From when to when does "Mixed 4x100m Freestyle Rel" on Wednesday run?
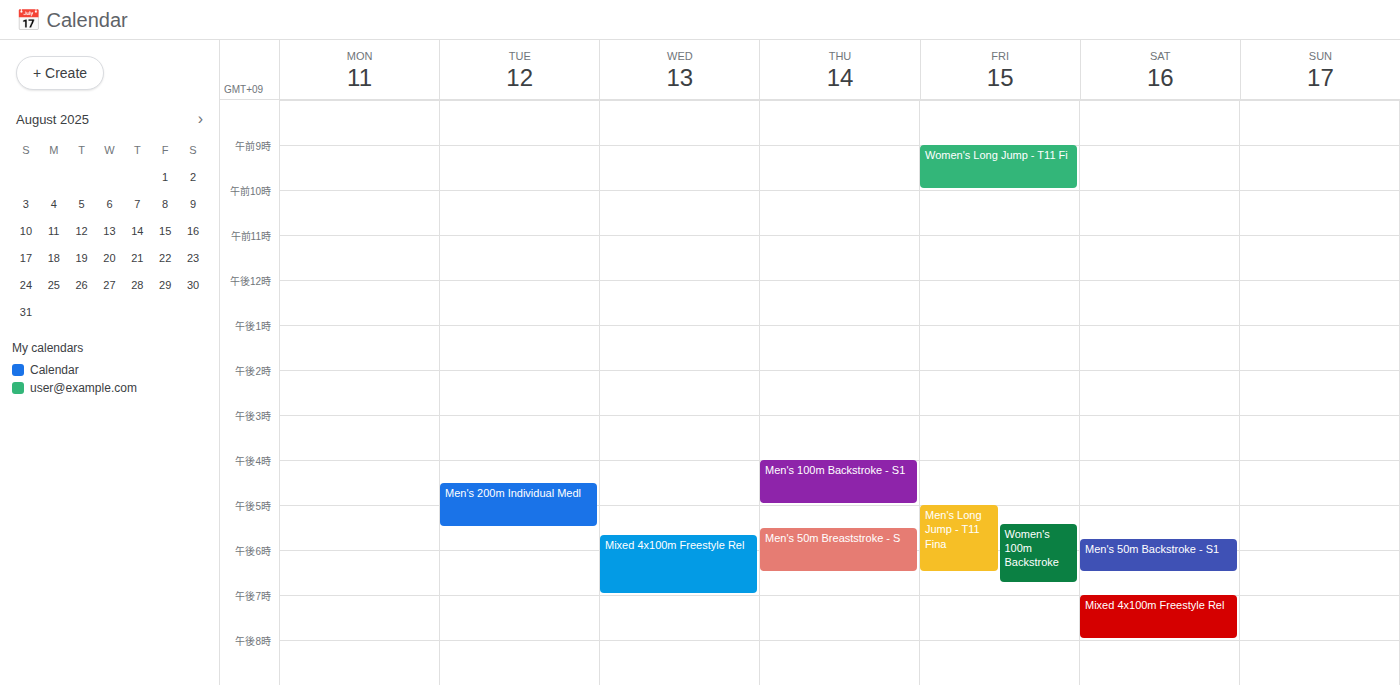
5:40 PM to 7:00 PM